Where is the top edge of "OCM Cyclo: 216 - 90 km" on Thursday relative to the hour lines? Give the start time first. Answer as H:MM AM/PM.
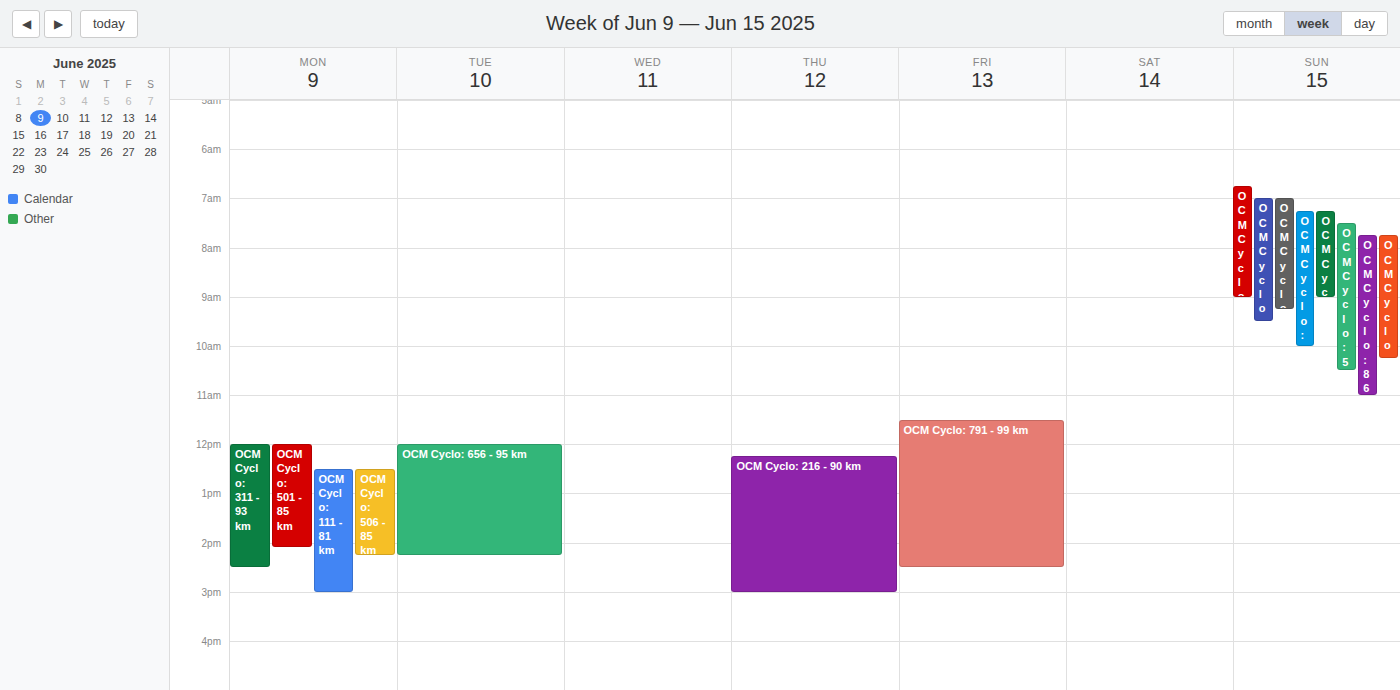
12:15 PM -- neither: a quarter of the way from the 12 PM line to the 1 PM line.